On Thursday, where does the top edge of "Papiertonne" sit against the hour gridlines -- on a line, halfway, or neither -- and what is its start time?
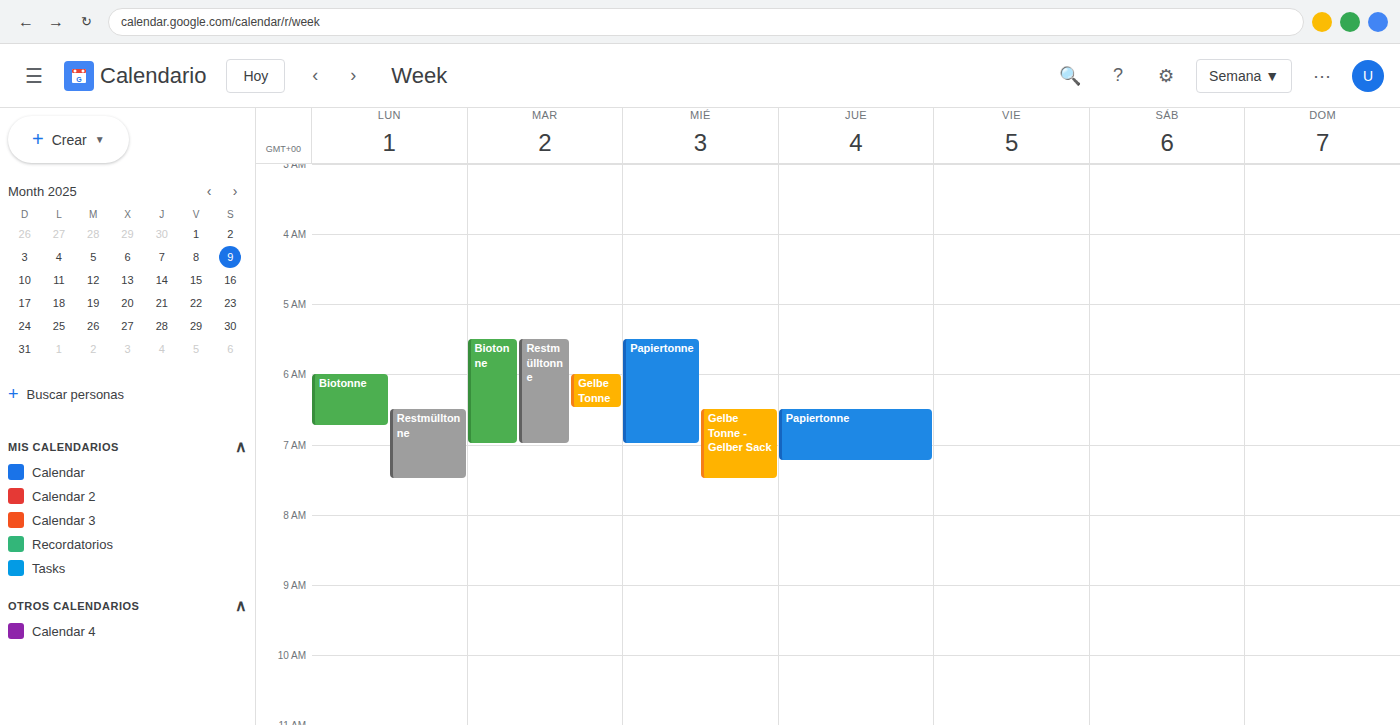
6:30 AM -- halfway between the 6 AM and 7 AM lines.